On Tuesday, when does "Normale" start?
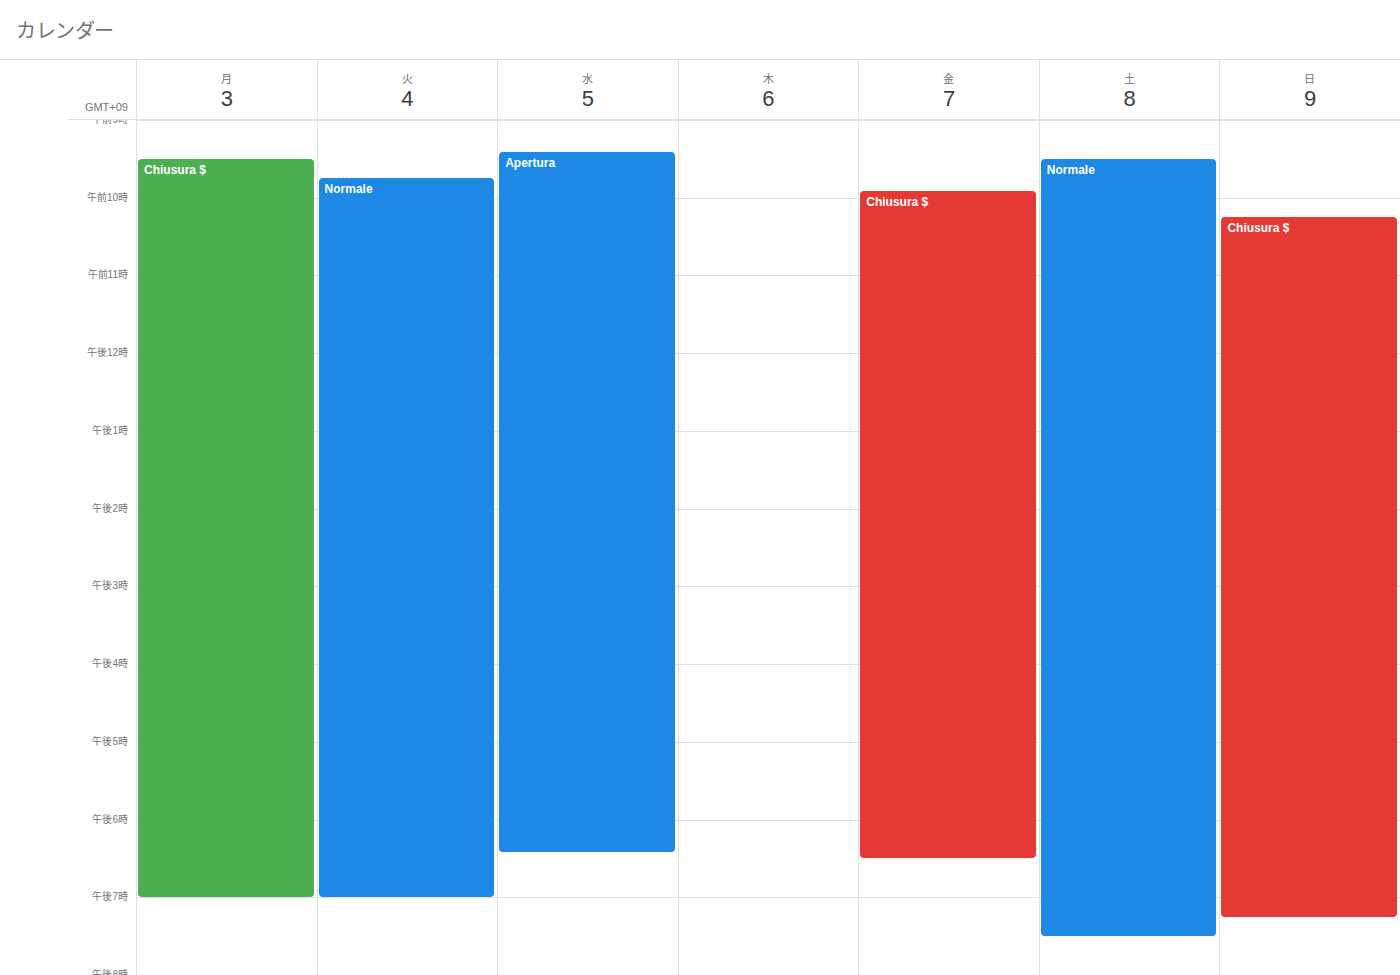
9:45 AM